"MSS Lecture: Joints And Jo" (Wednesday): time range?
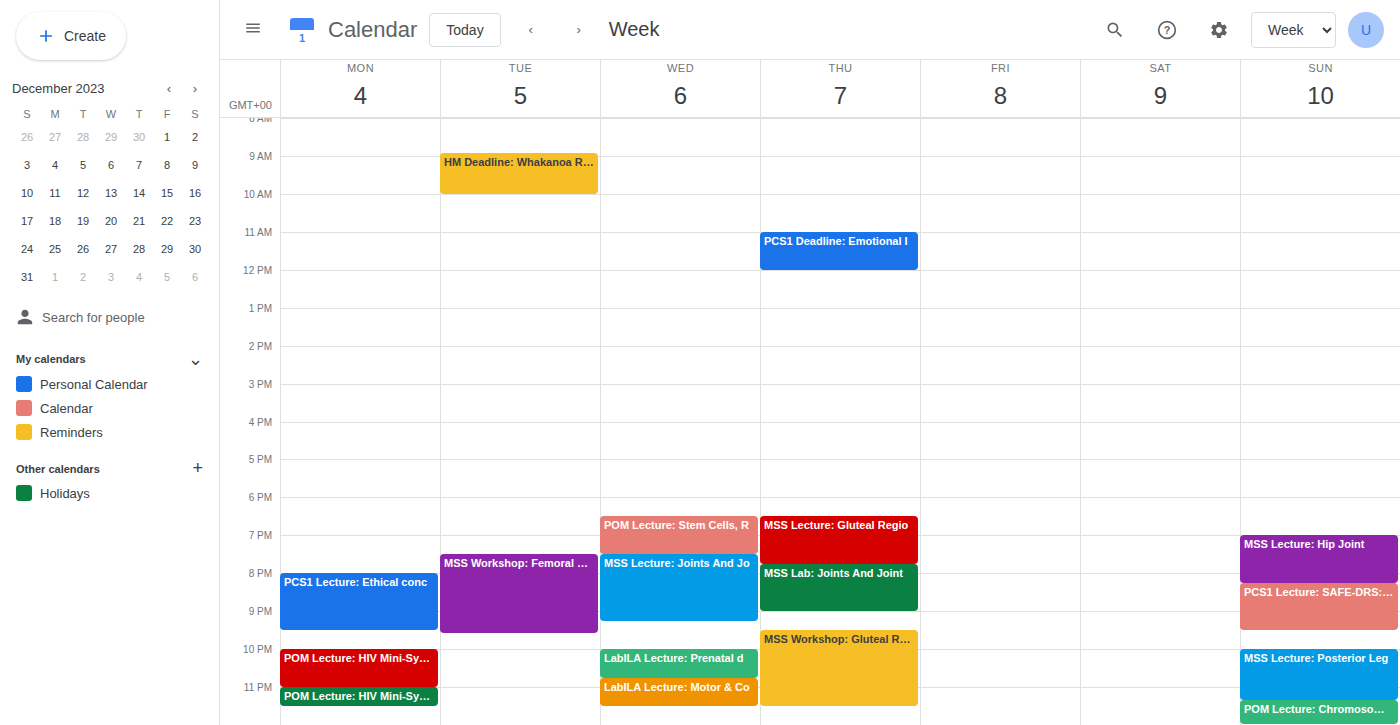
7:30 PM to 9:15 PM